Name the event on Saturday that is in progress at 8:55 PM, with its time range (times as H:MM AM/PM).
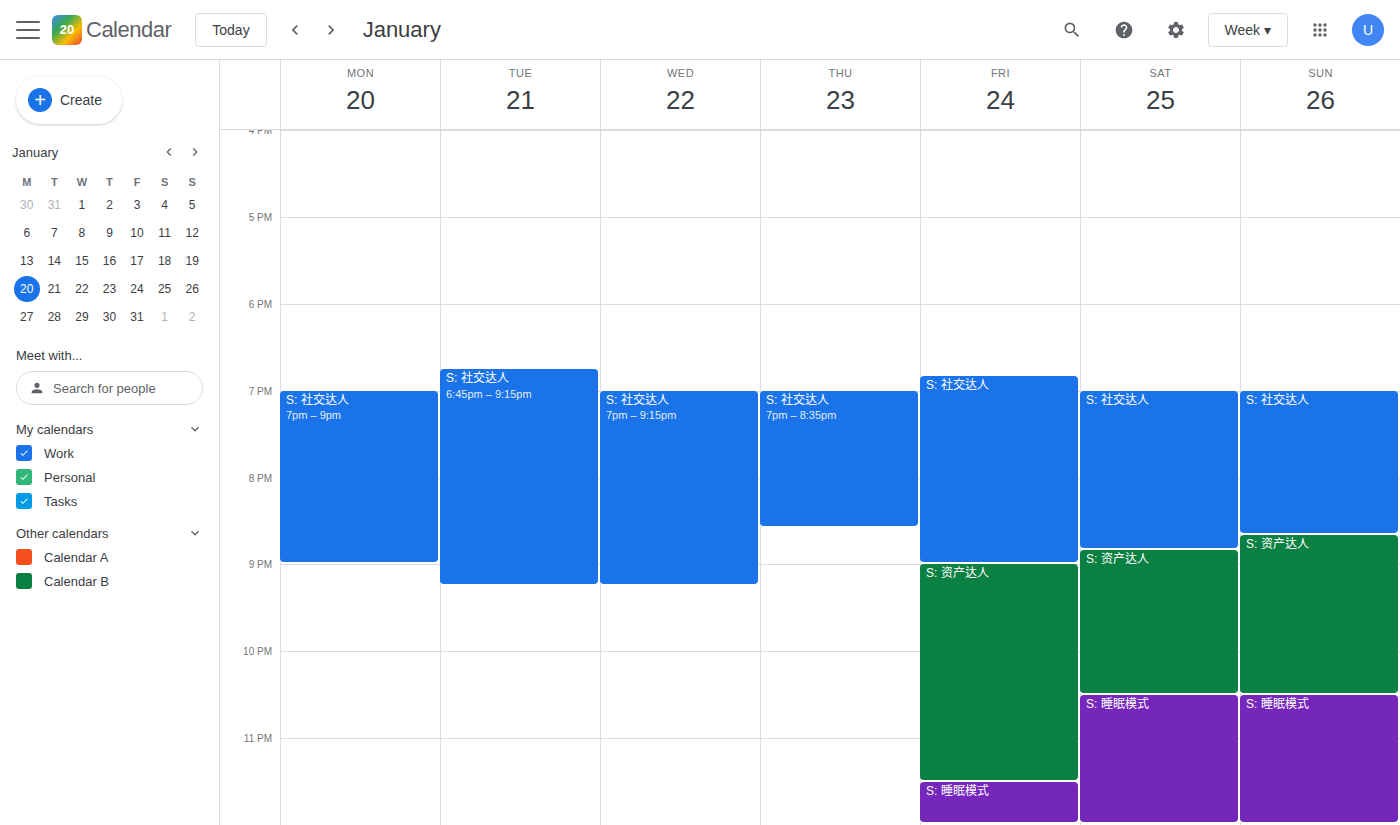
"S: 资产达人", 8:50 PM to 10:30 PM